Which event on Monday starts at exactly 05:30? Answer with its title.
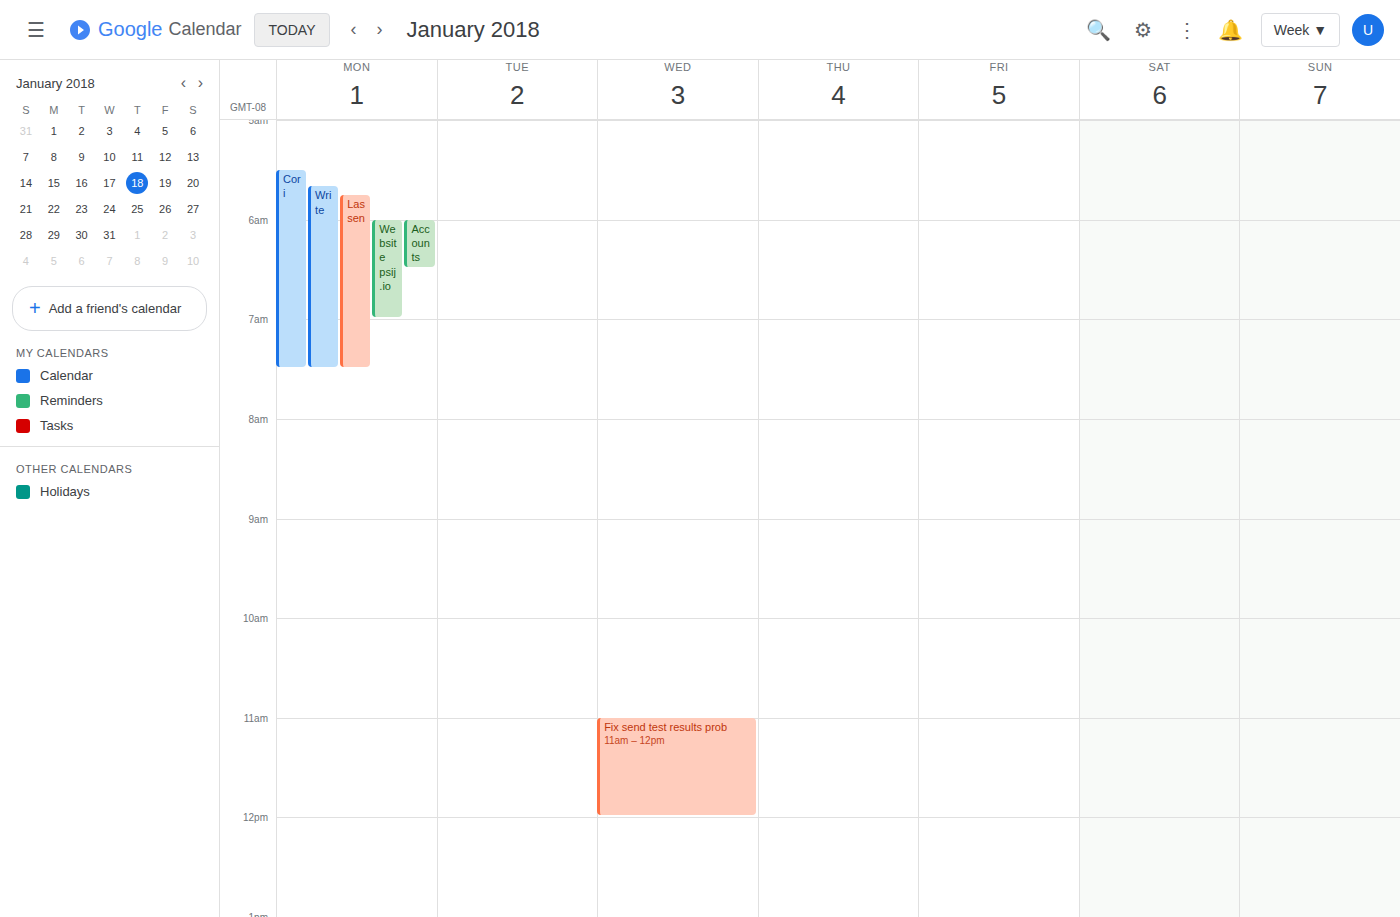
"Cori"